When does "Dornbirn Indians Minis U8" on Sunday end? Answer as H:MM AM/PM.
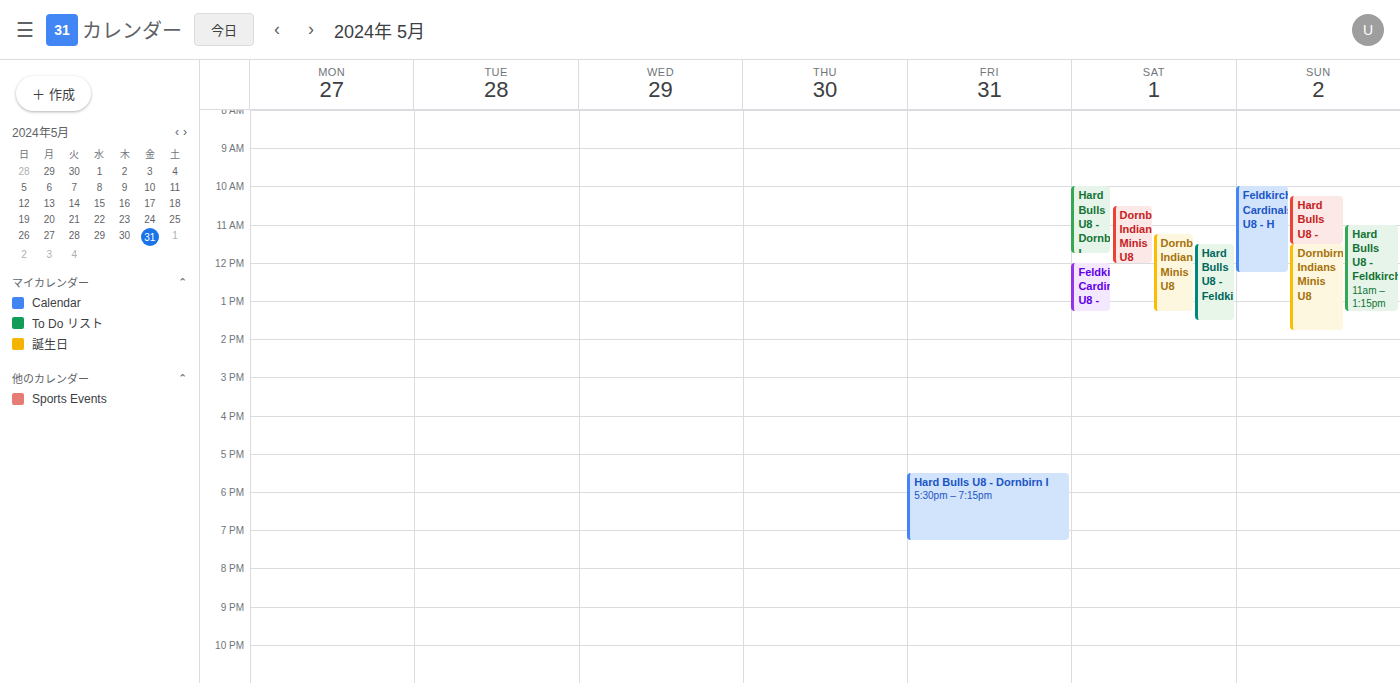
1:45 PM